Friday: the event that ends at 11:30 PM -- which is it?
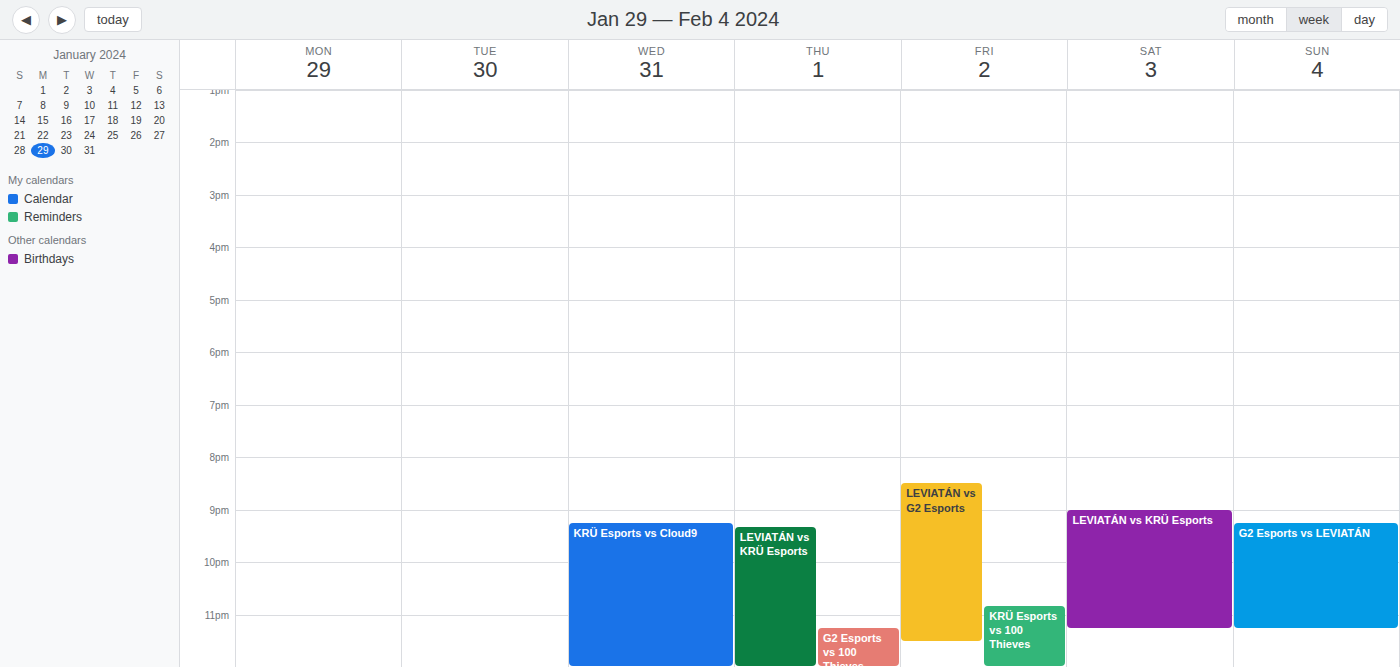
"LEVIATÁN vs G2 Esports"